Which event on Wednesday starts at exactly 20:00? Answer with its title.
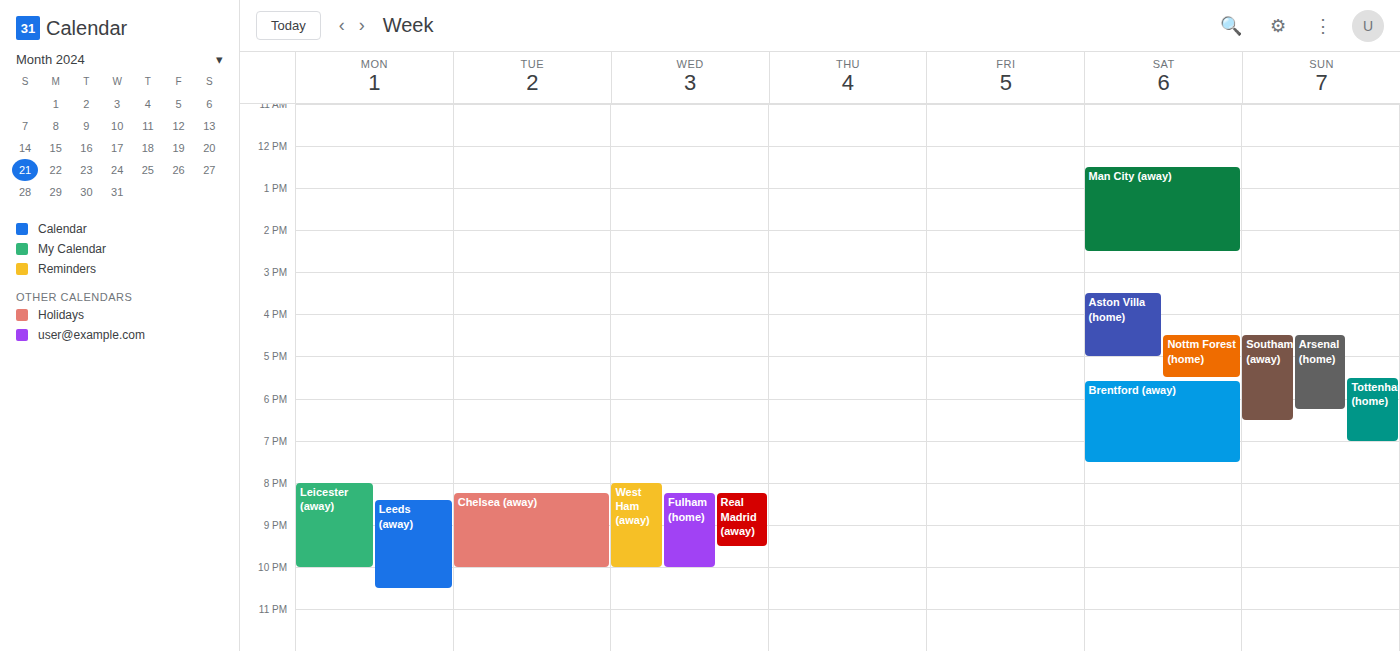
"West Ham (away)"